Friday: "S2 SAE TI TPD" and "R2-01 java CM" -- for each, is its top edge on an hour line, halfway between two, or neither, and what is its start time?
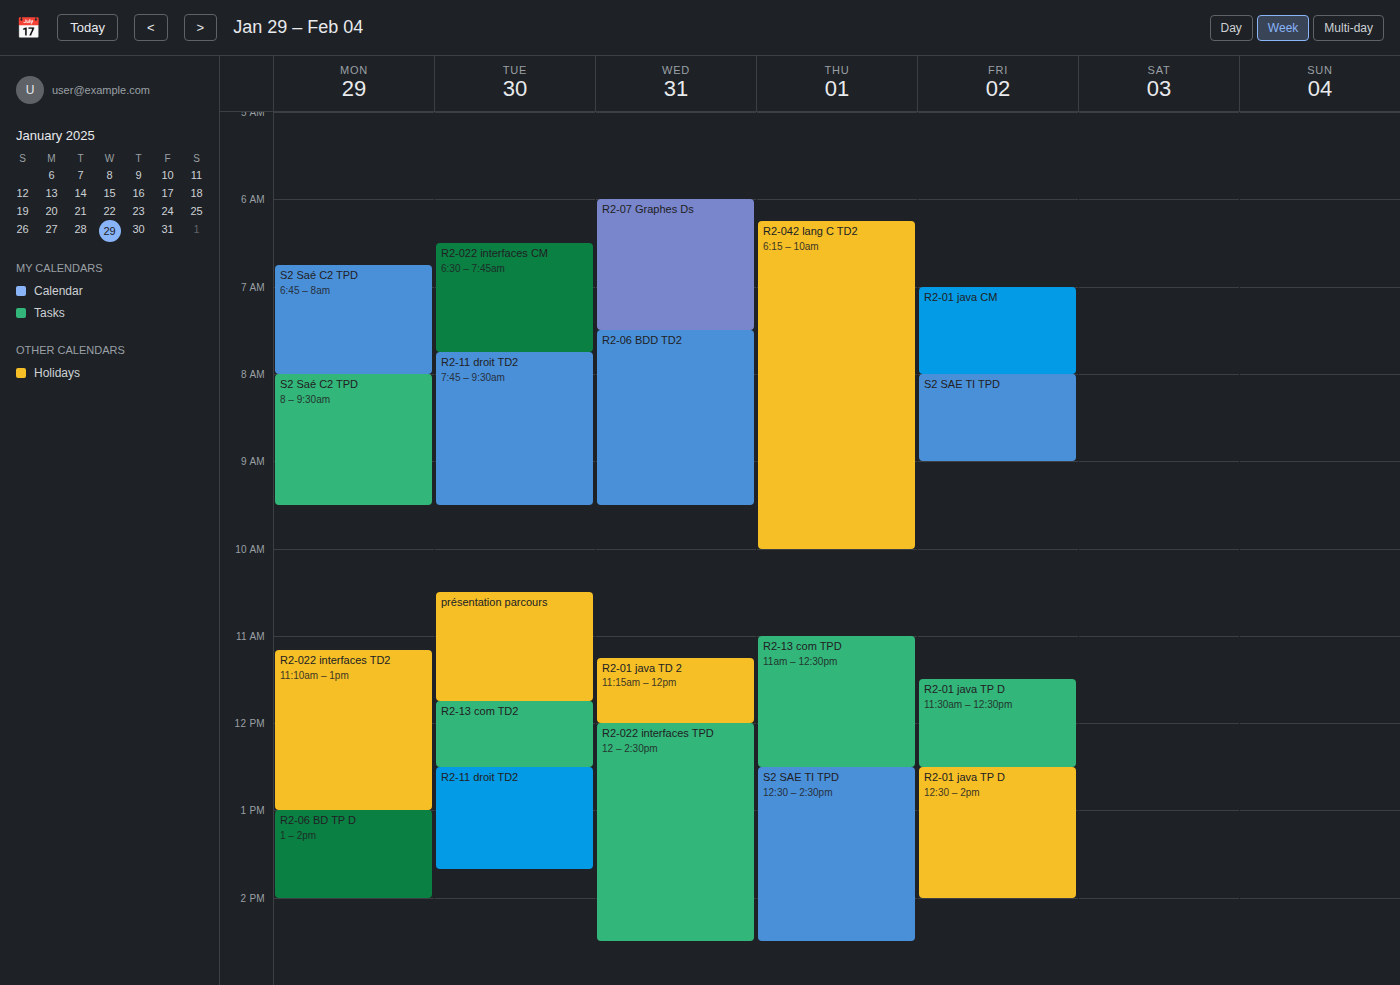
"S2 SAE TI TPD": 8:00 AM, exactly on the 8 AM line. "R2-01 java CM": 7:00 AM, exactly on the 7 AM line.